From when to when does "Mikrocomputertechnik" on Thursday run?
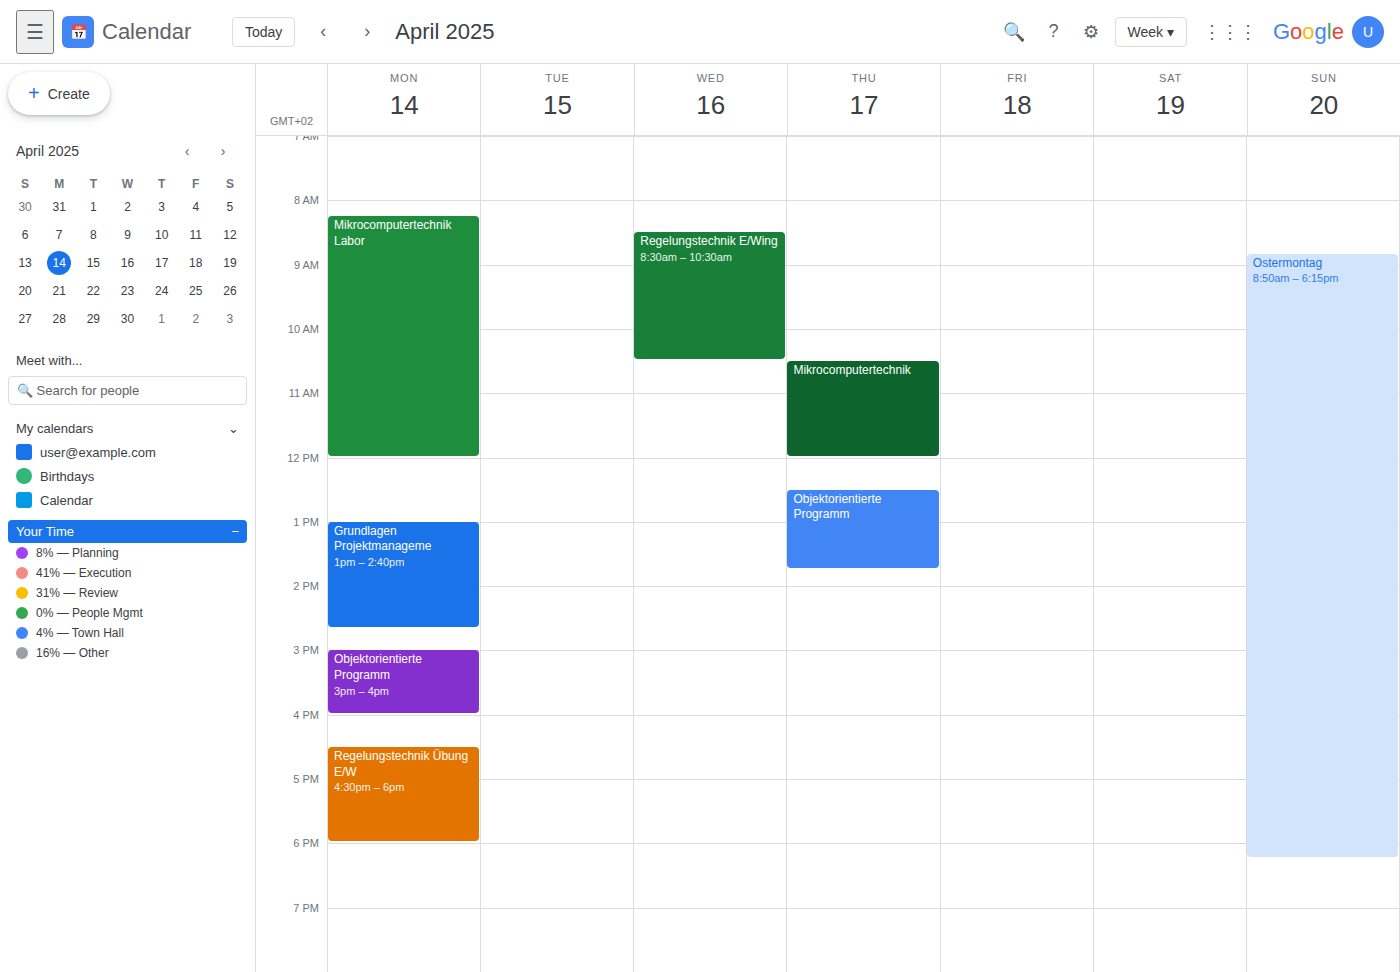
10:30 AM to 12:00 PM